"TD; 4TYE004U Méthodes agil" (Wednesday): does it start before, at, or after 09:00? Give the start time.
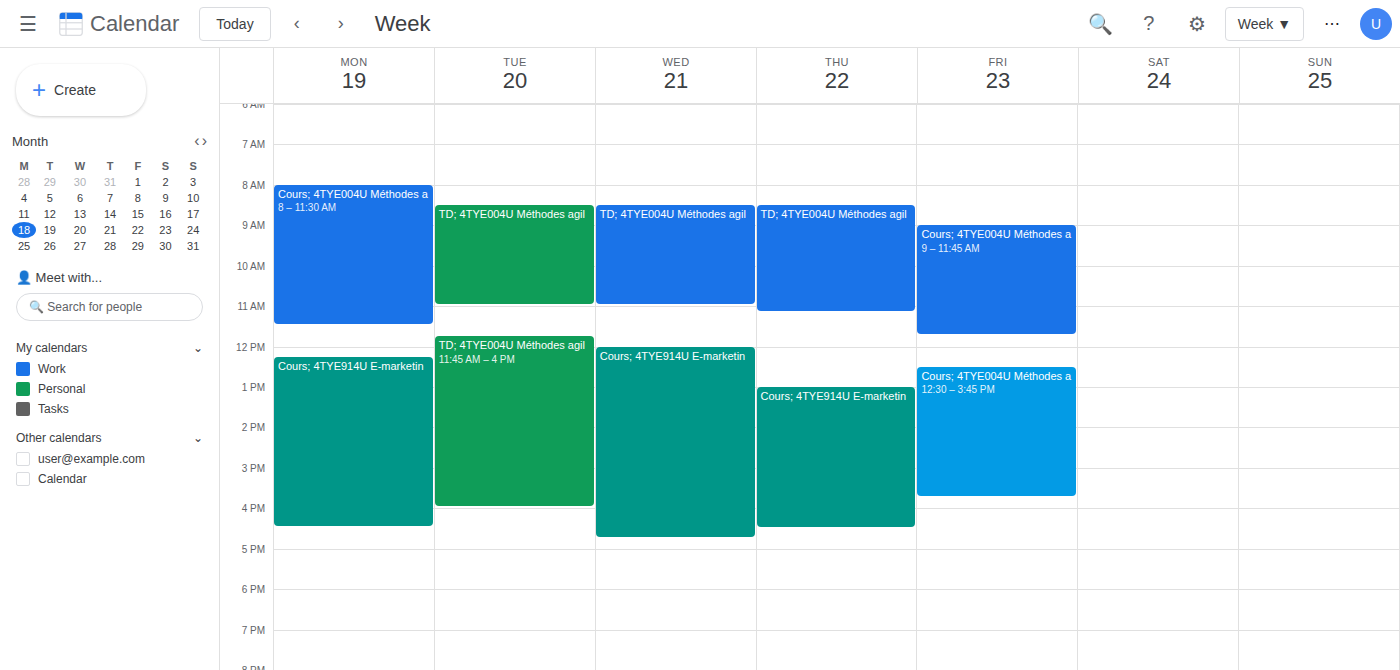
08:30 -- before 09:00, 30 minutes above the 09:00 line.